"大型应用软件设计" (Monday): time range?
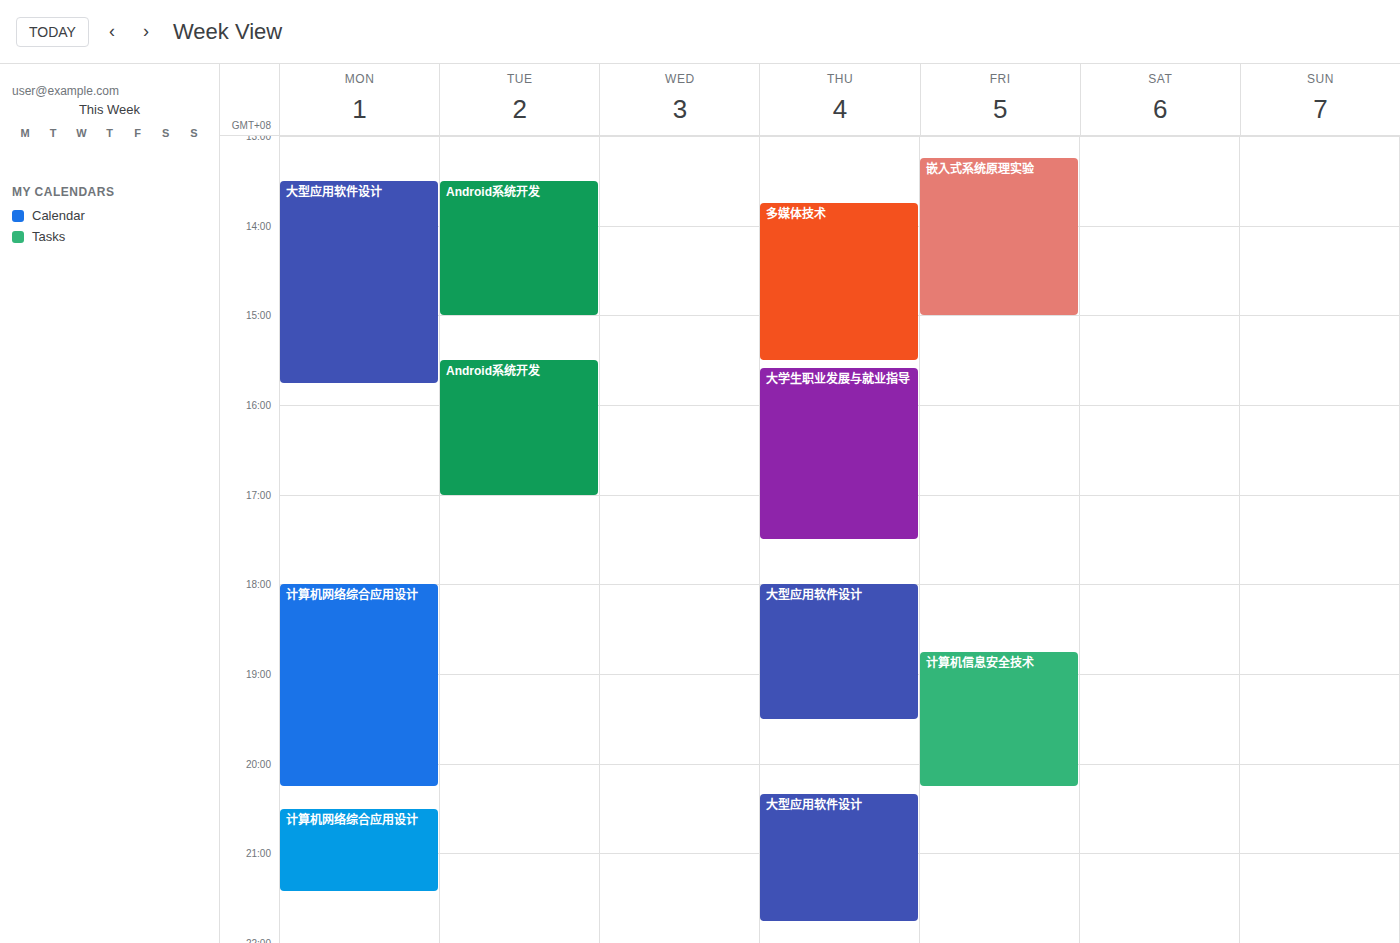
1:30 PM to 3:45 PM